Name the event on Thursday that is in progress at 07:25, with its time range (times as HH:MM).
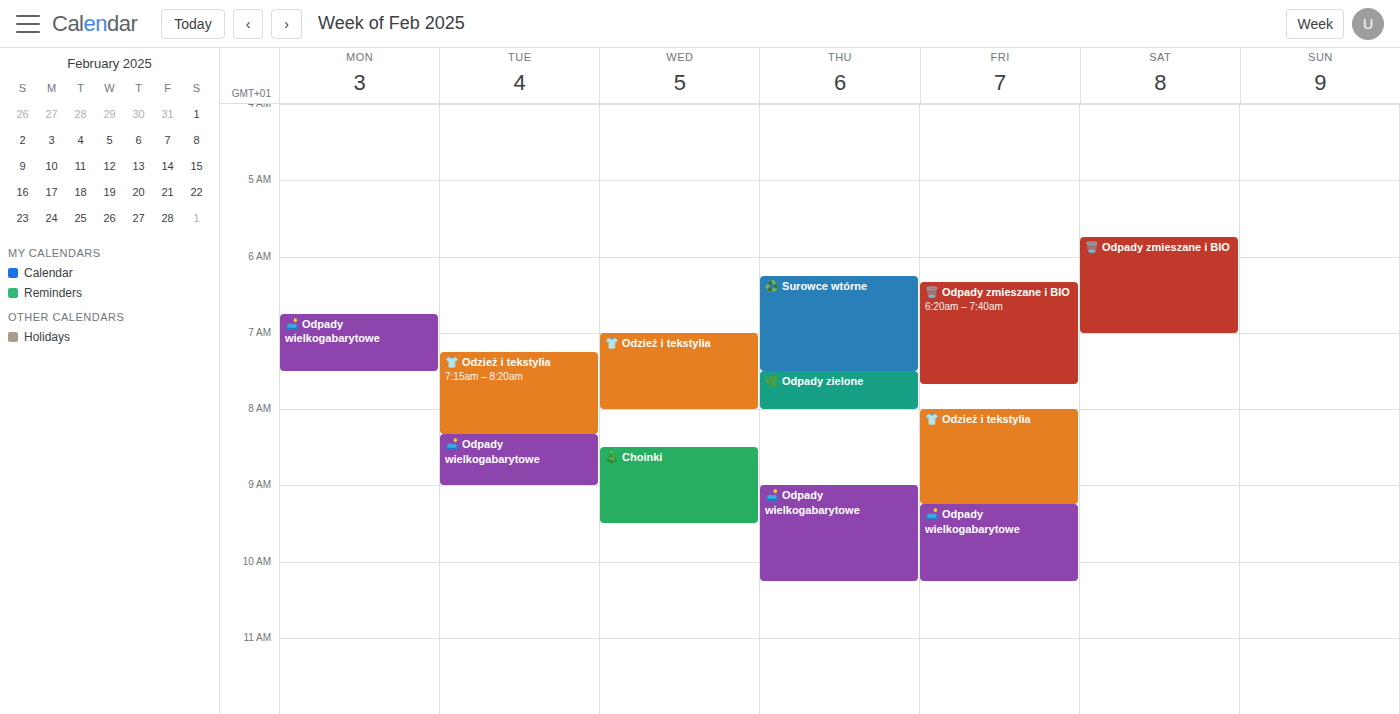
"♻️ Surowce wtórne", 06:15 to 07:30